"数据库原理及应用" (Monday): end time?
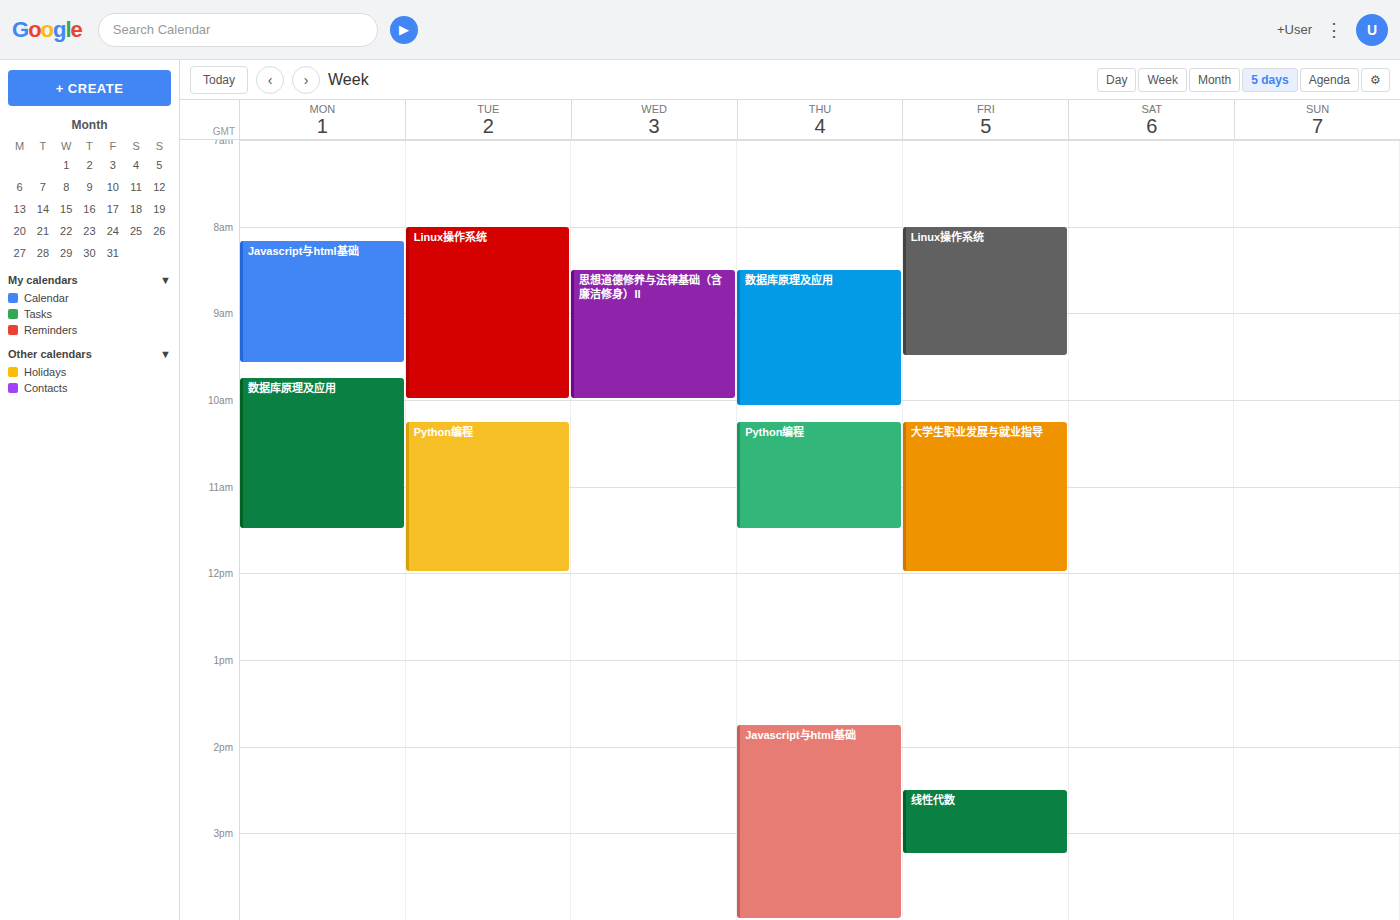
11:30